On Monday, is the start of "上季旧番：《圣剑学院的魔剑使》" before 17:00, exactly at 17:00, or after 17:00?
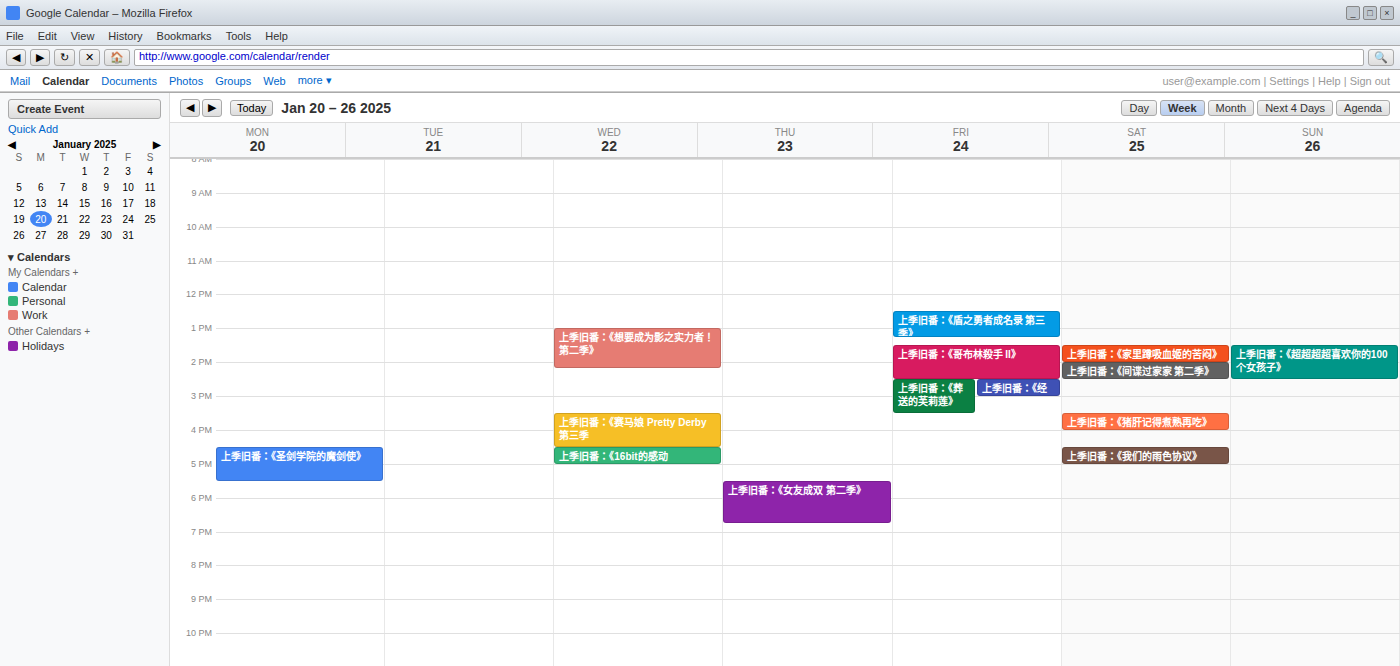
16:30 -- before 17:00, 30 minutes above the 17:00 line.